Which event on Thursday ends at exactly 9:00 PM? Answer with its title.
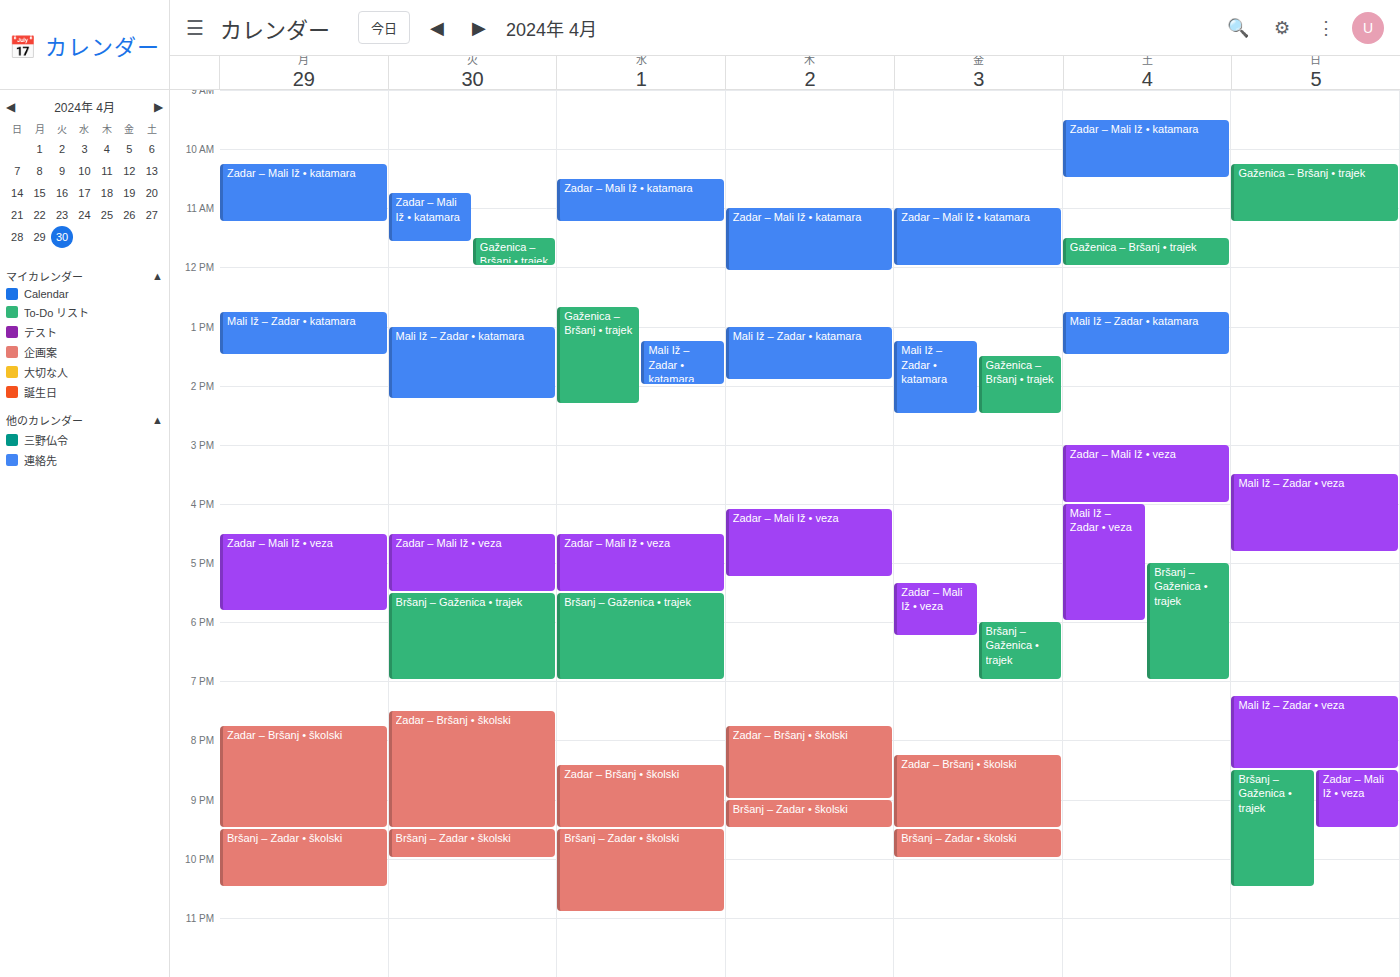
"Zadar – Bršanj • školski"